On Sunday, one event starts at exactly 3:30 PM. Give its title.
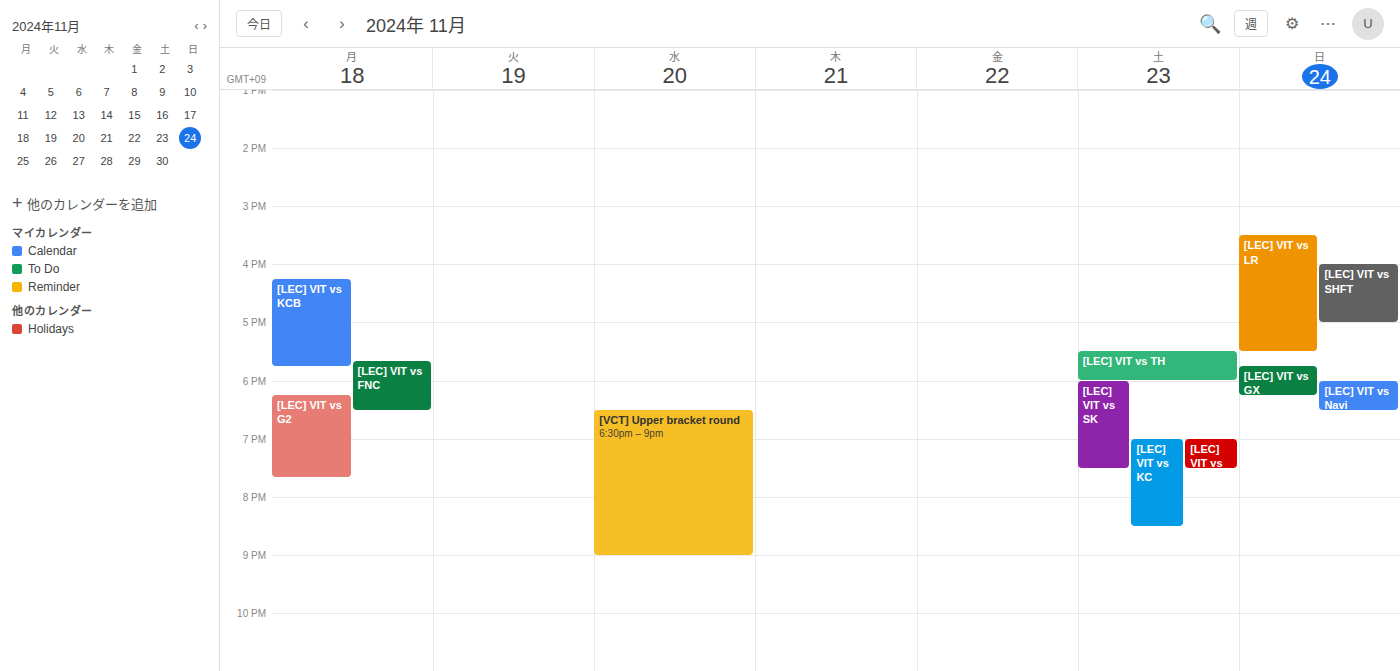
"[LEC] VIT vs LR"